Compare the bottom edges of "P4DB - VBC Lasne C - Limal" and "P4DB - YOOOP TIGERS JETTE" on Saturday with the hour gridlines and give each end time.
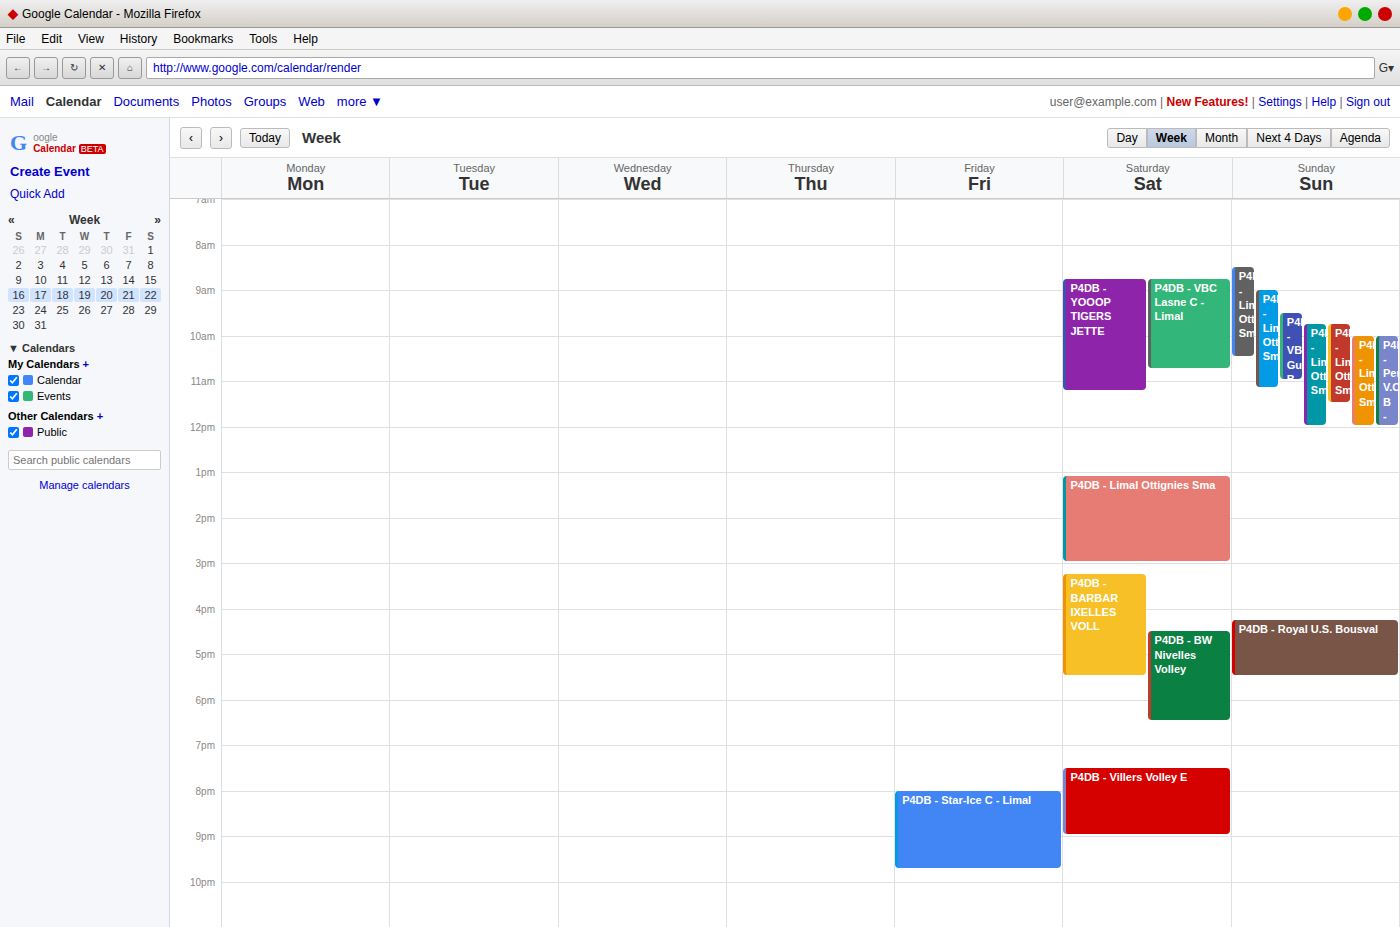
"P4DB - VBC Lasne C - Limal": 10:45 AM, neither: three quarters of the way from the 10 AM line to the 11 AM line. "P4DB - YOOOP TIGERS JETTE": 11:15 AM, neither: a quarter of the way from the 11 AM line to the 12 PM line.